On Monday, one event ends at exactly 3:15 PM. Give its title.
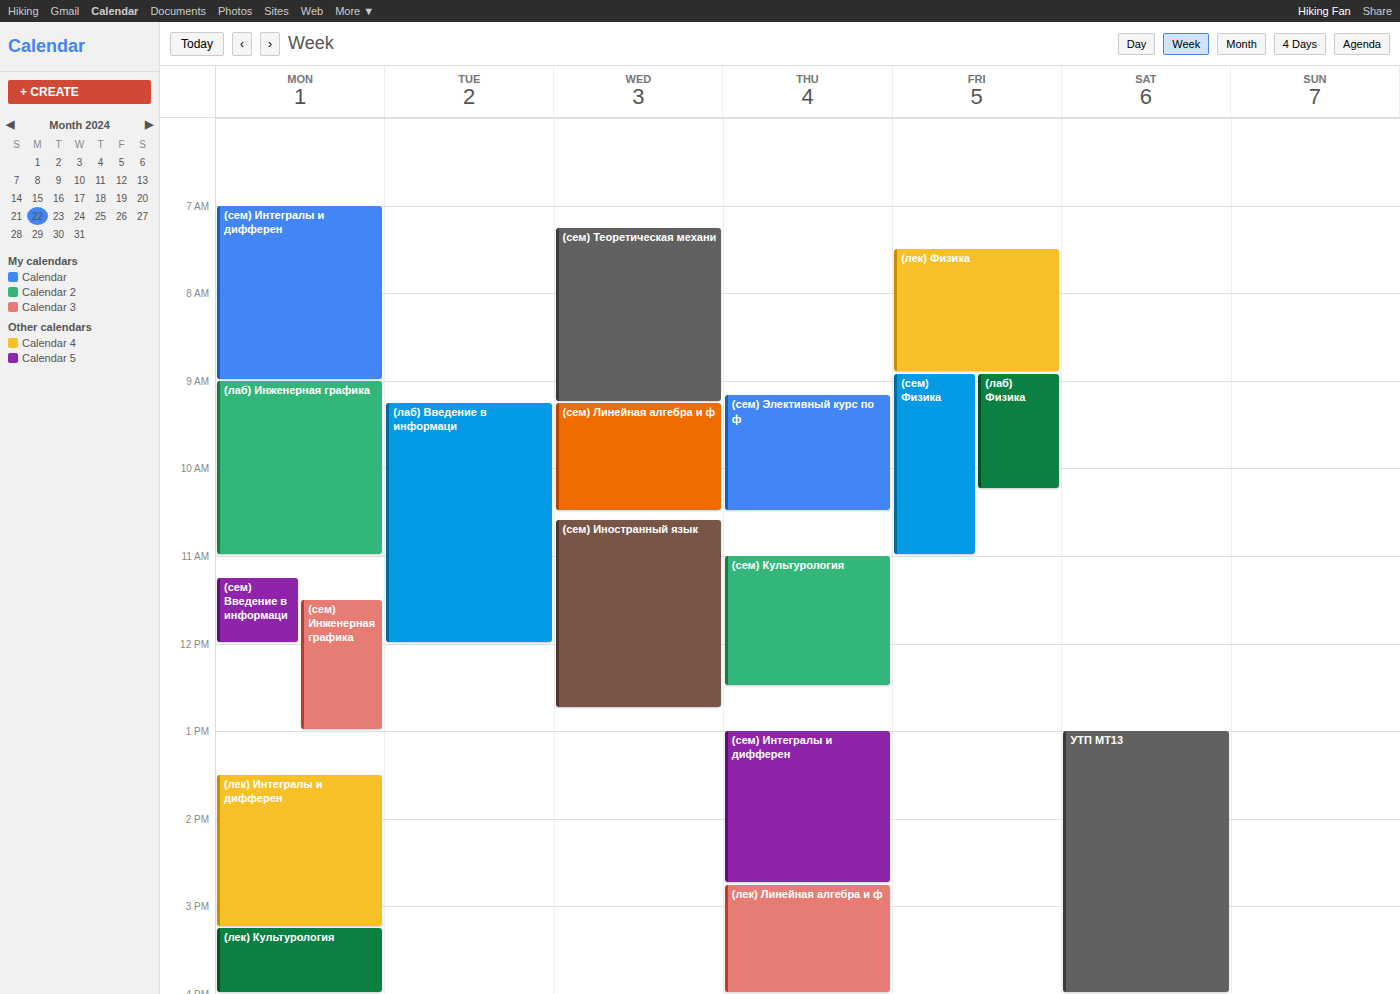
"(лек) Интегралы и дифферен"